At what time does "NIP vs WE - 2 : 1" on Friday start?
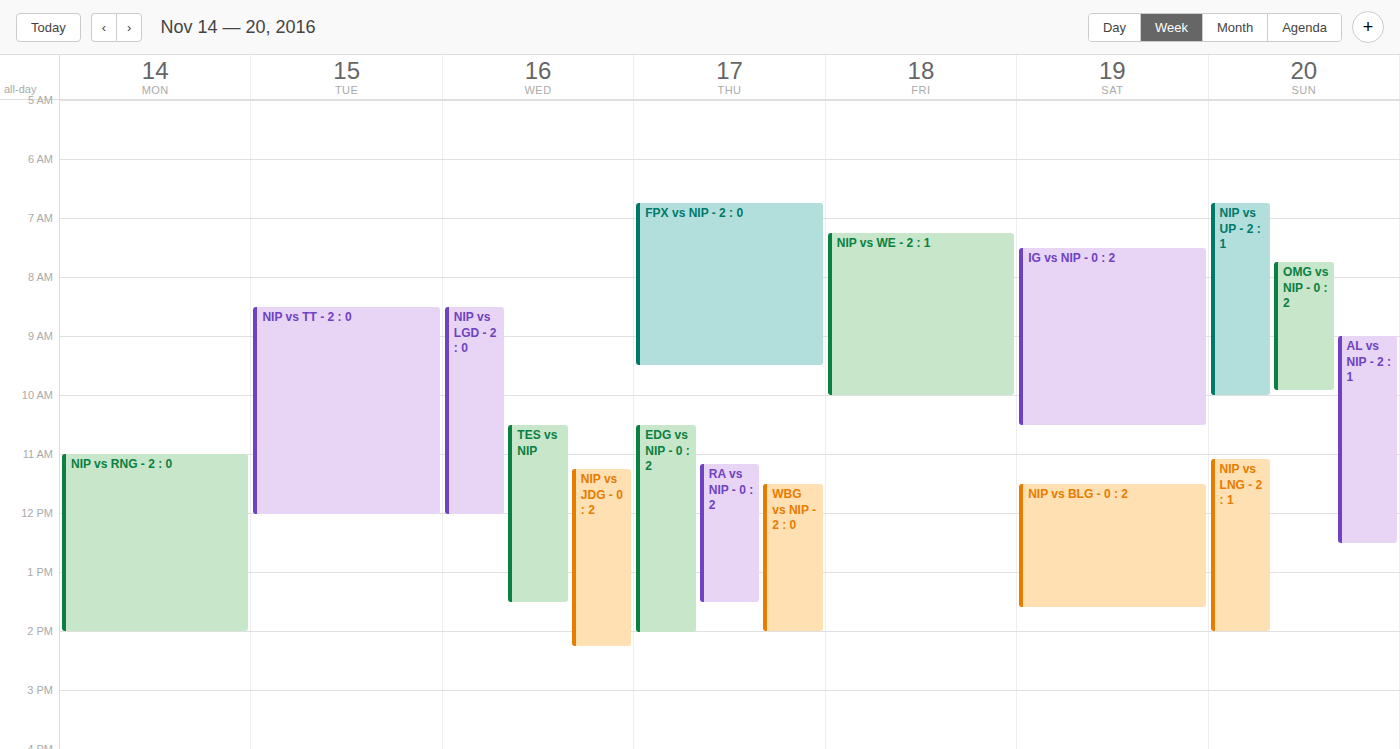
07:15